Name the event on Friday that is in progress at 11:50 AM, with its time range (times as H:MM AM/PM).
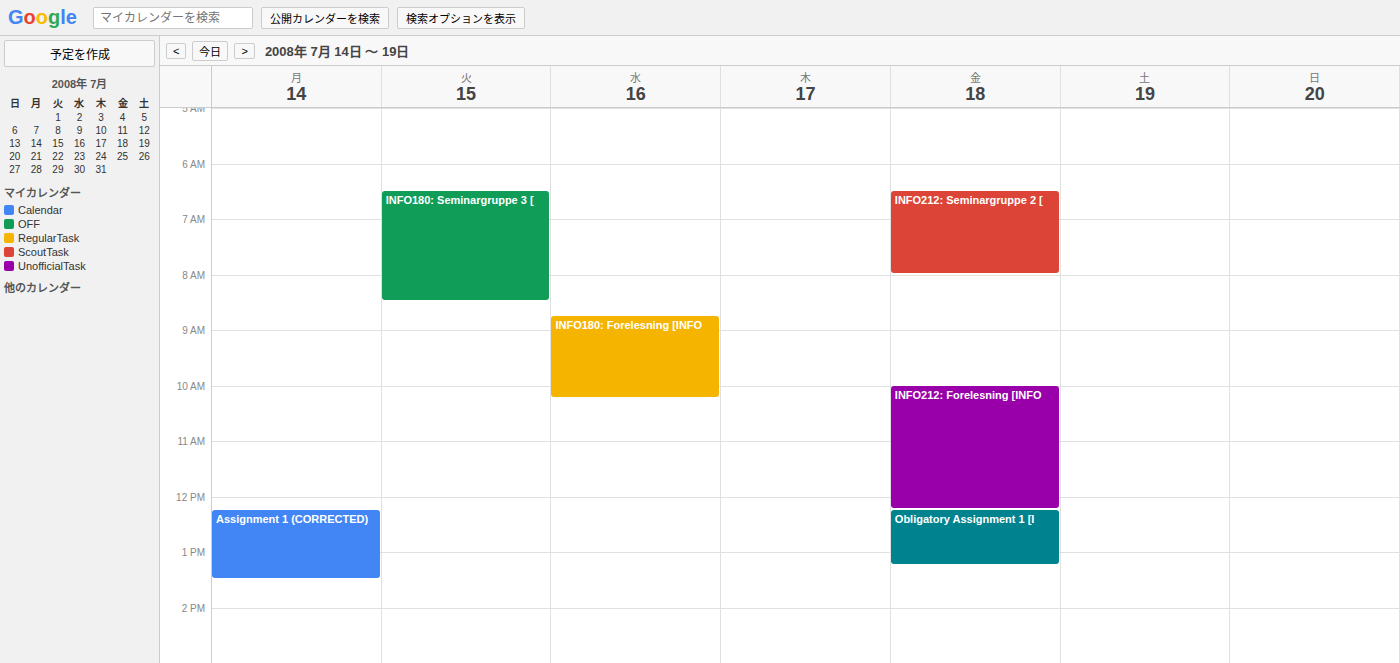
"INFO212: Forelesning [INFO", 10:00 AM to 12:15 PM